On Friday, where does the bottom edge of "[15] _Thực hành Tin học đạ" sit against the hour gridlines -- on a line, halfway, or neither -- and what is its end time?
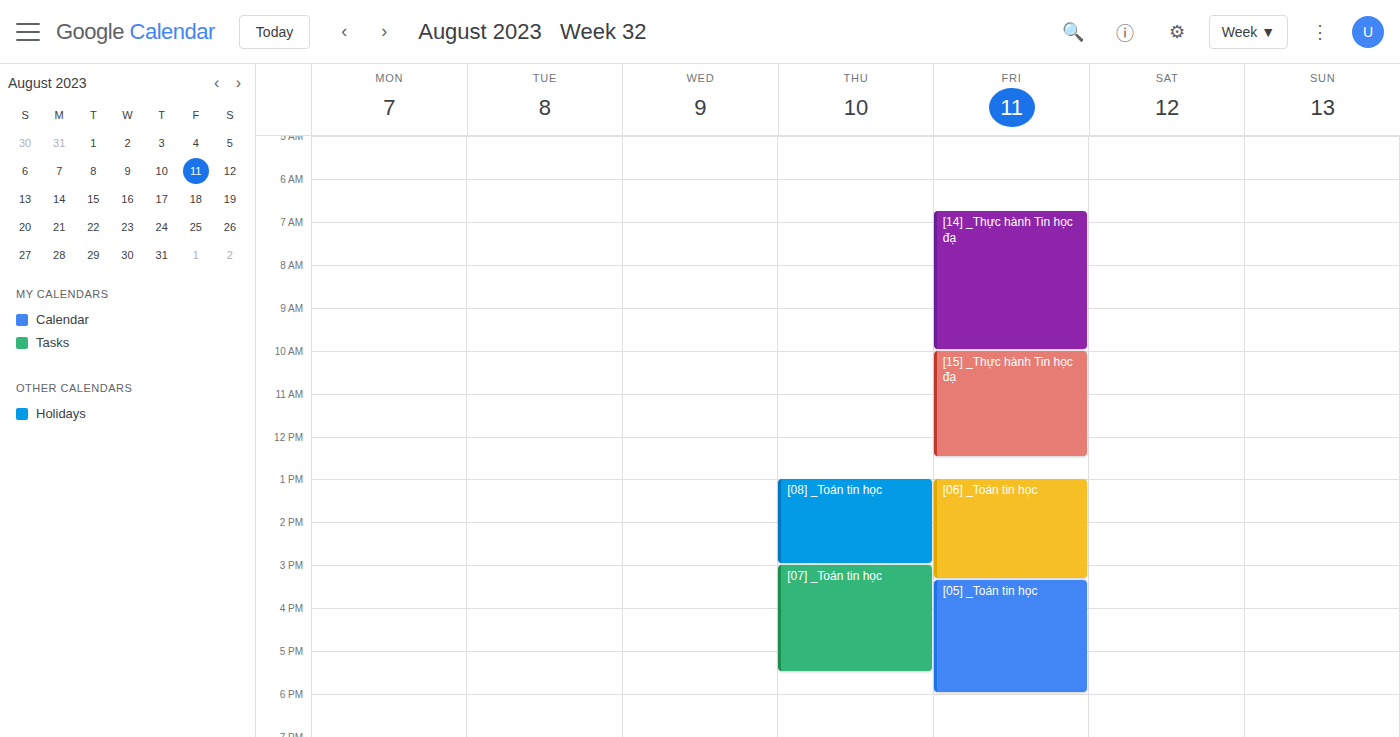
12:30 PM -- halfway between the 12 PM and 1 PM lines.